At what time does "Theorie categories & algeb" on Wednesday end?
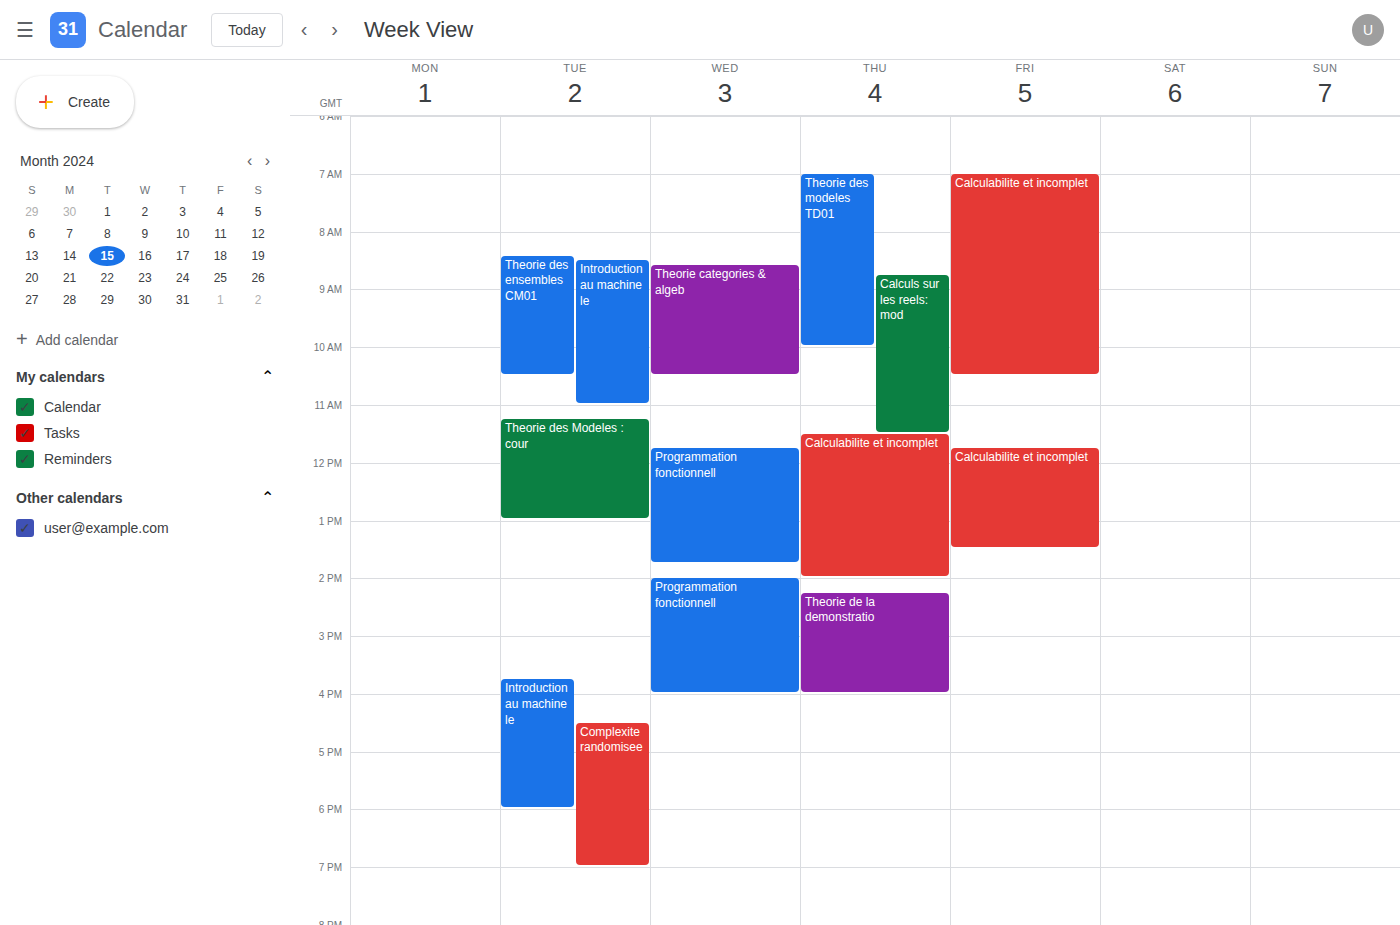
10:30 AM